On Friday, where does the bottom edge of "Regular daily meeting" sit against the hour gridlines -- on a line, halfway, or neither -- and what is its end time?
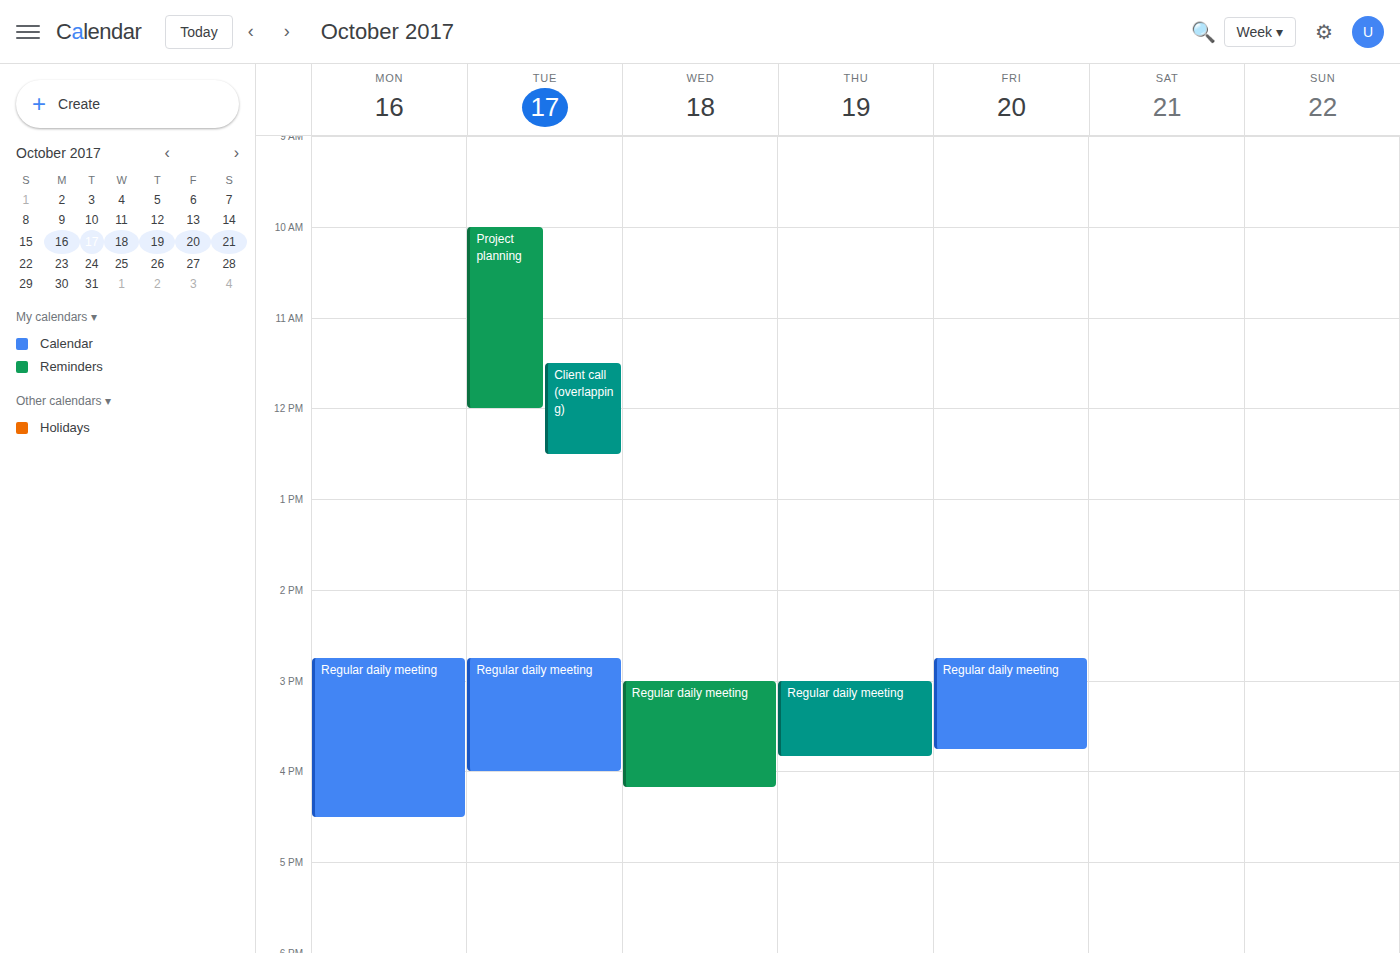
3:45 PM -- neither: three quarters of the way from the 3 PM line to the 4 PM line.